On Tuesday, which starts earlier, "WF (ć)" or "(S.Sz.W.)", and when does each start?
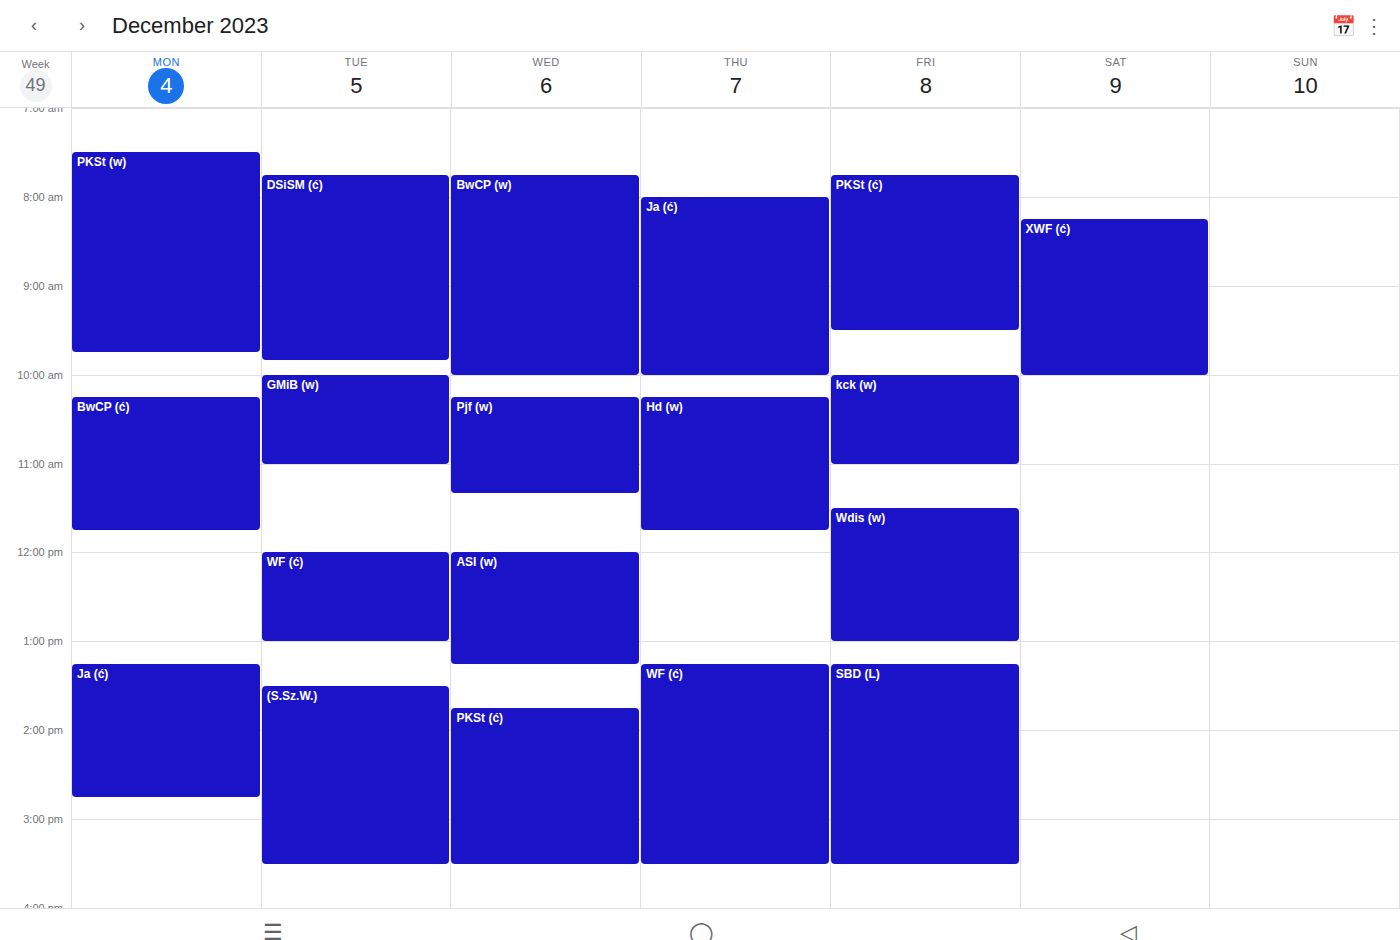
"WF (ć)" 12:00 PM; "(S.Sz.W.)" 1:30 PM.